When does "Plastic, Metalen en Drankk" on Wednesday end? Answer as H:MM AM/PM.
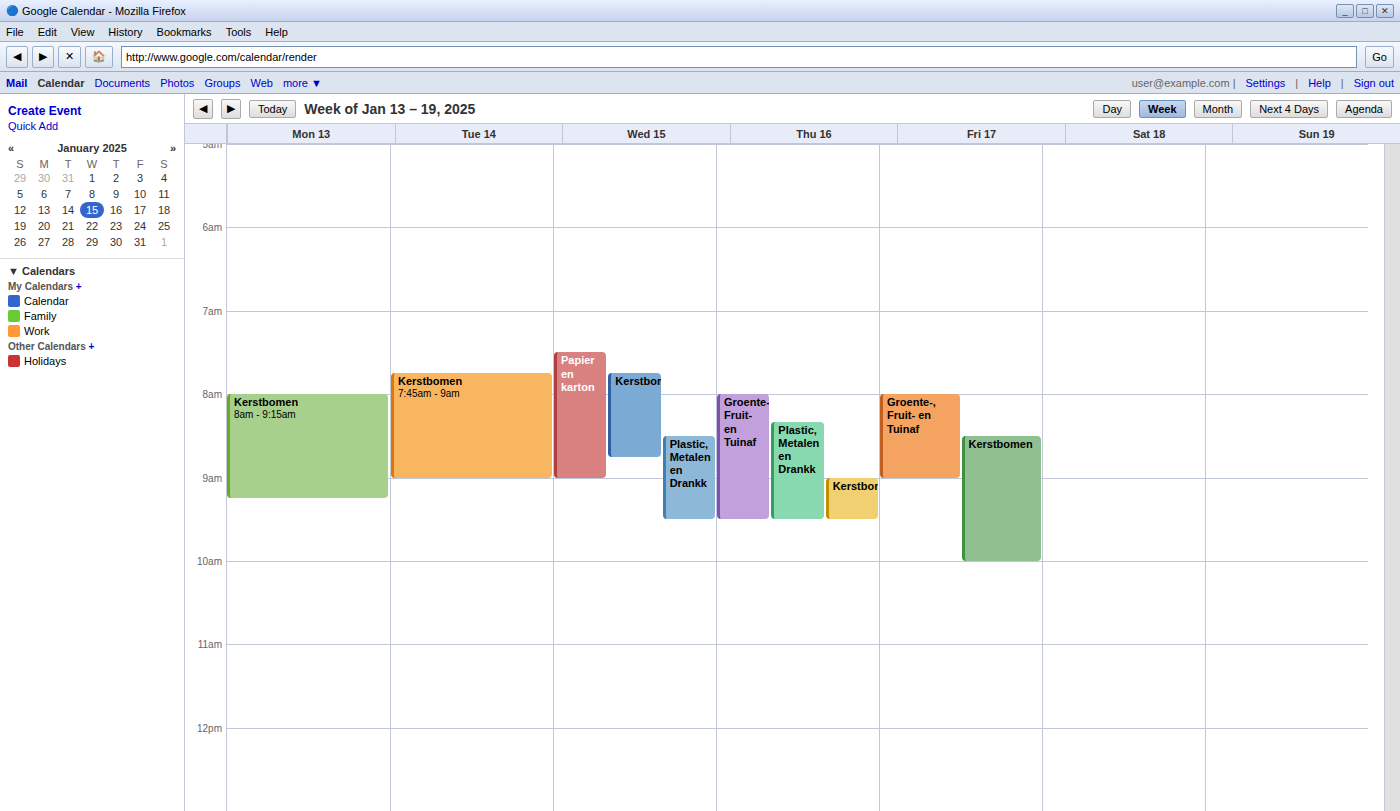
9:30 AM